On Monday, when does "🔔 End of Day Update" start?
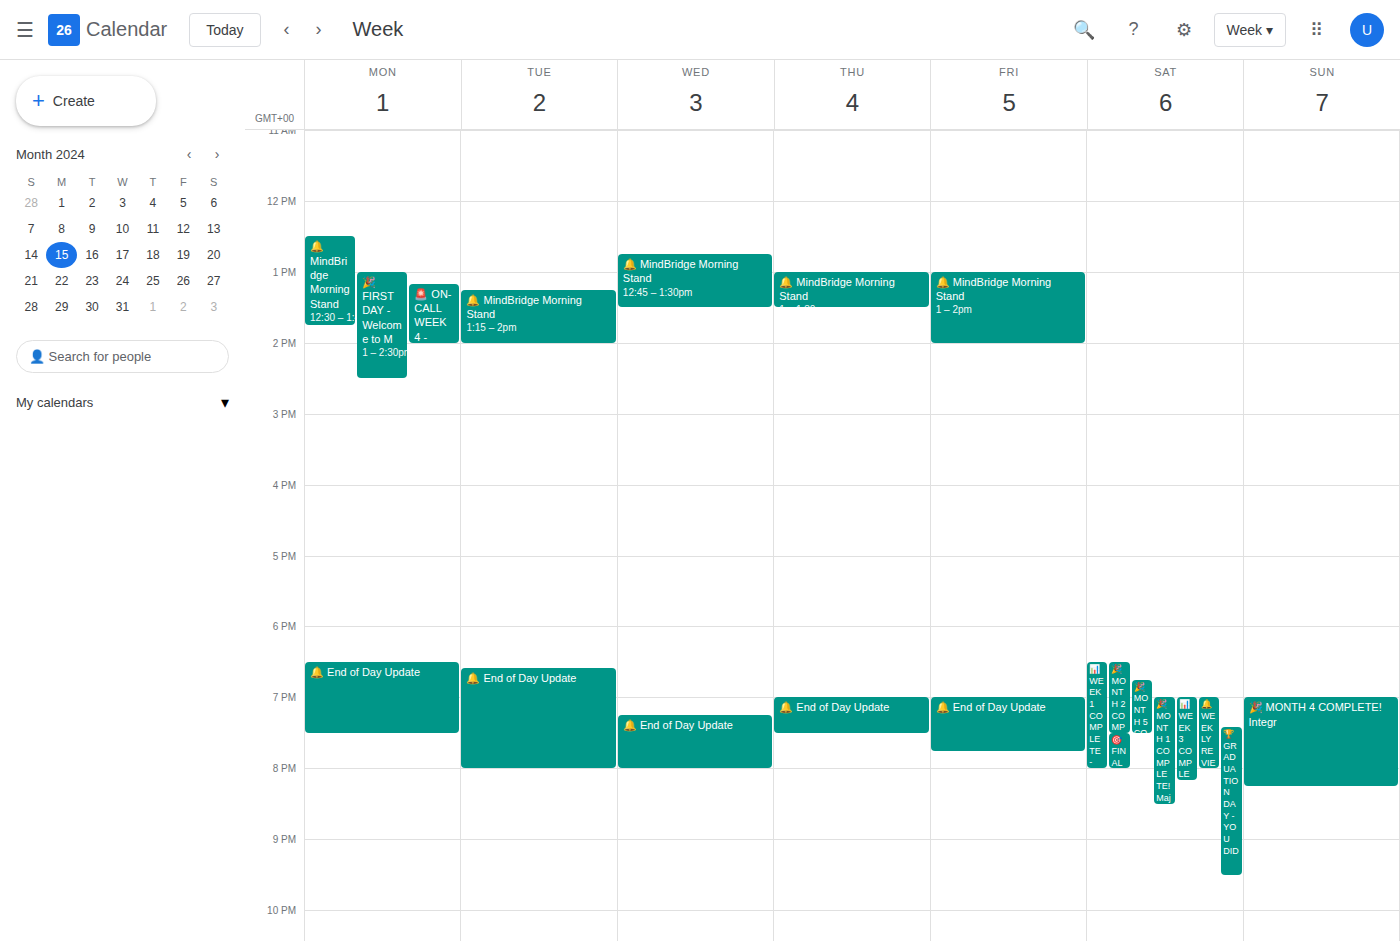
6:30 PM